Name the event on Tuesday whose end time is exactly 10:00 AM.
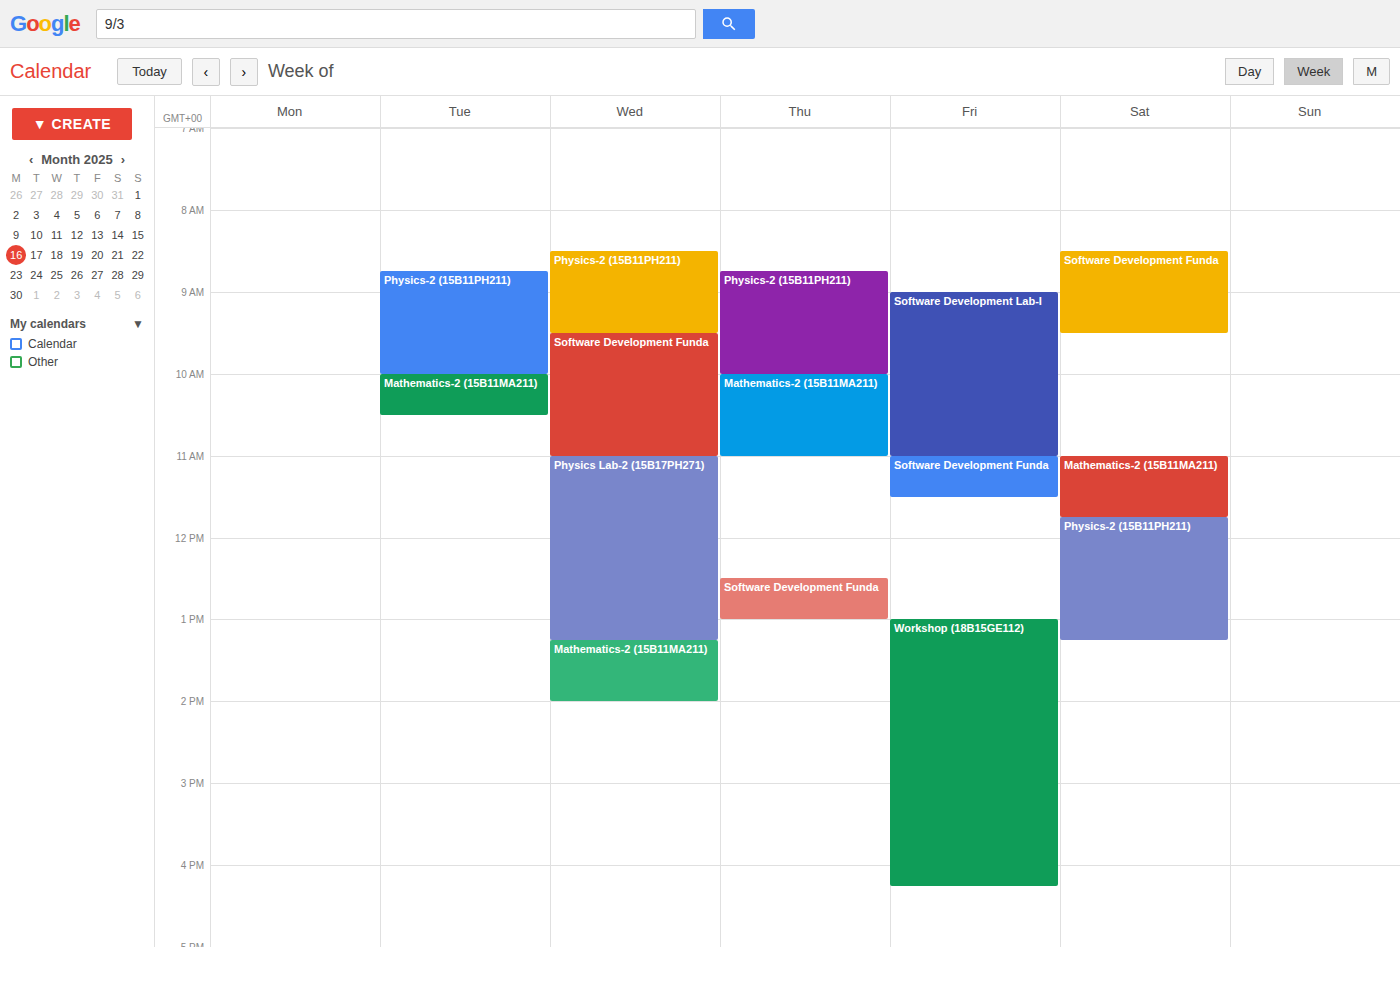
"Physics-2 (15B11PH211)"